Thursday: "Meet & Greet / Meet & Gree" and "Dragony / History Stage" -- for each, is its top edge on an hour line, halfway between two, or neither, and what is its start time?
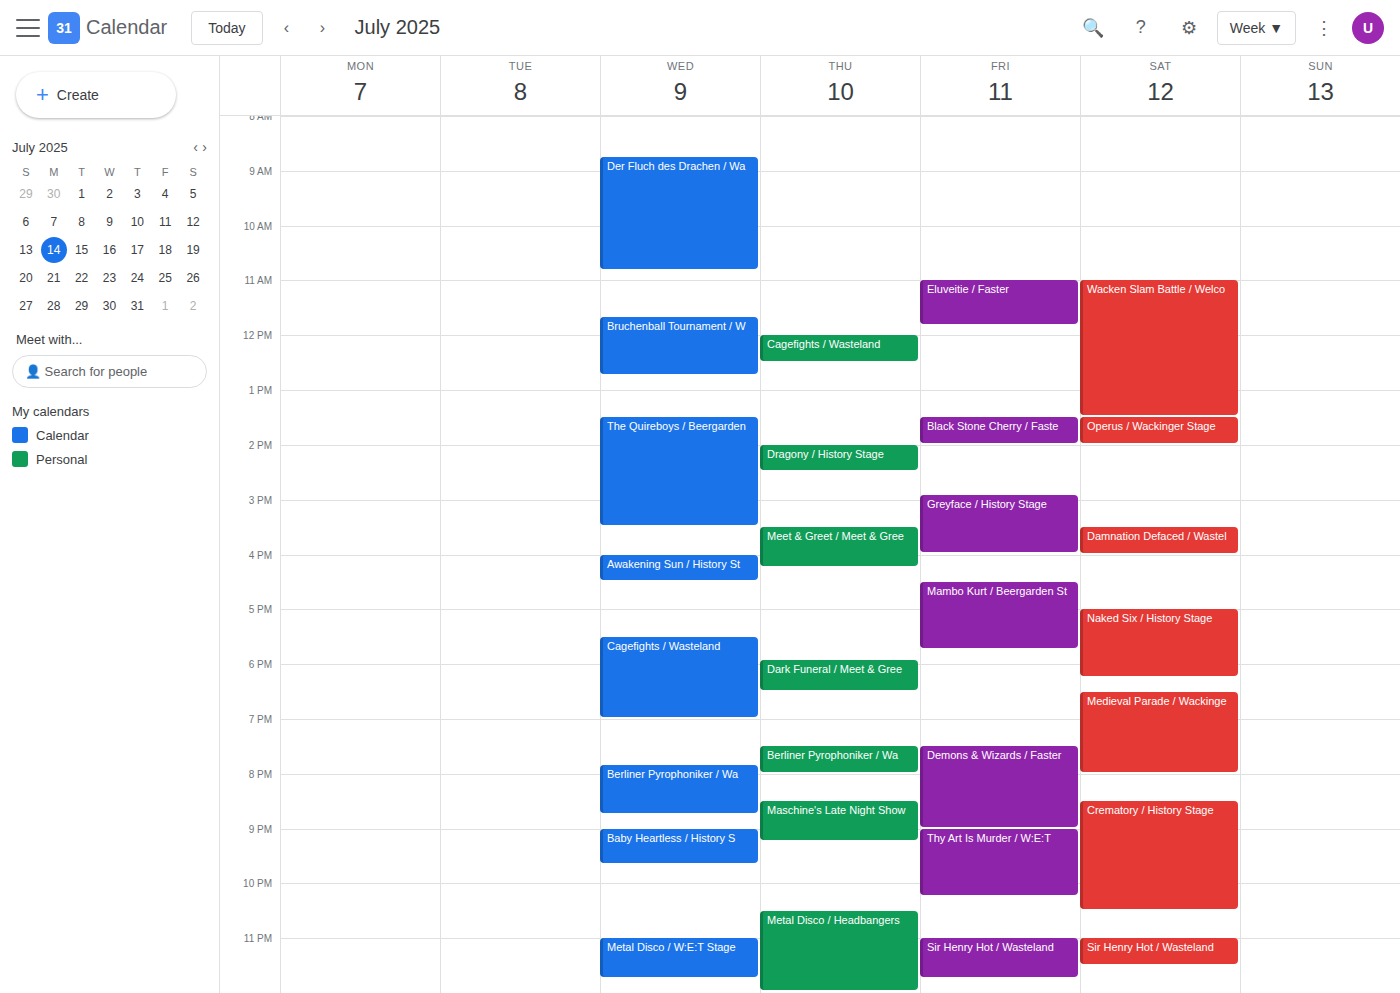
"Meet & Greet / Meet & Gree": 15:30, halfway between the 15:00 and 16:00 lines. "Dragony / History Stage": 14:00, exactly on the 14:00 line.